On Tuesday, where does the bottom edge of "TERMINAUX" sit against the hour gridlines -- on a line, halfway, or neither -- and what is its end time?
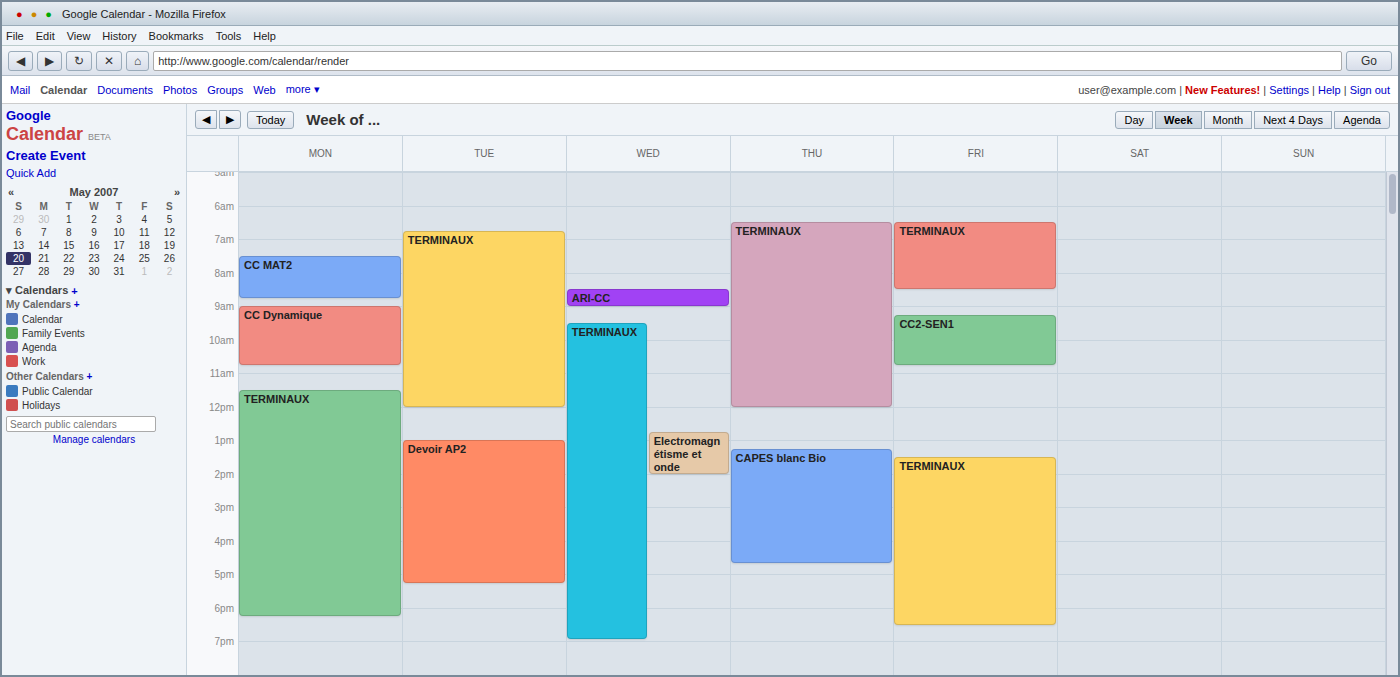
12:00 PM -- exactly on the 12 PM line.